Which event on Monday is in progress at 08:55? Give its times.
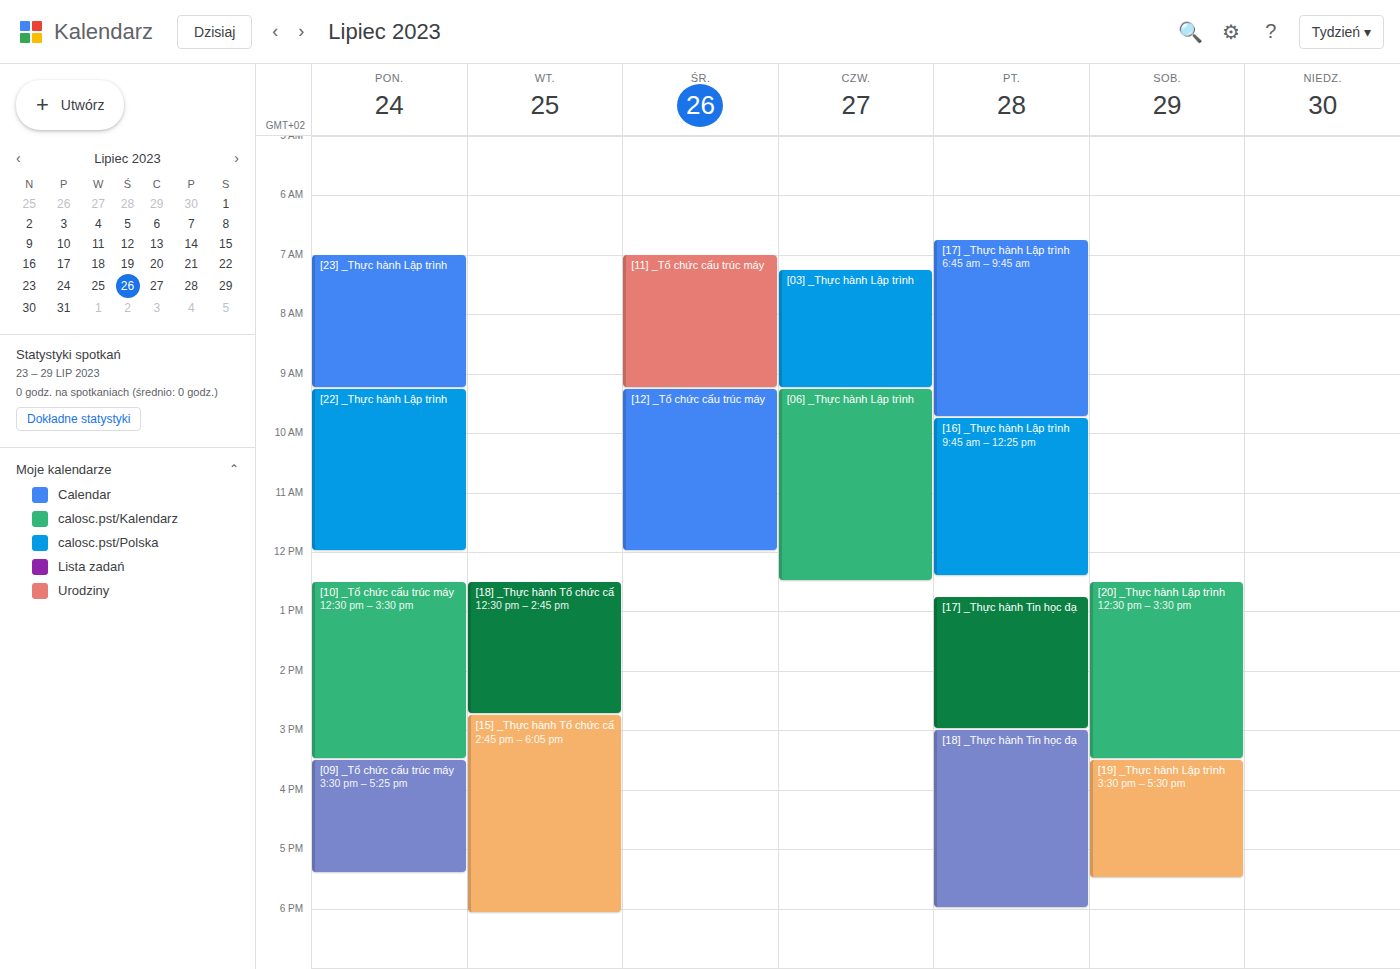
"[23] _Thực hành Lập trình", 07:00 to 09:15